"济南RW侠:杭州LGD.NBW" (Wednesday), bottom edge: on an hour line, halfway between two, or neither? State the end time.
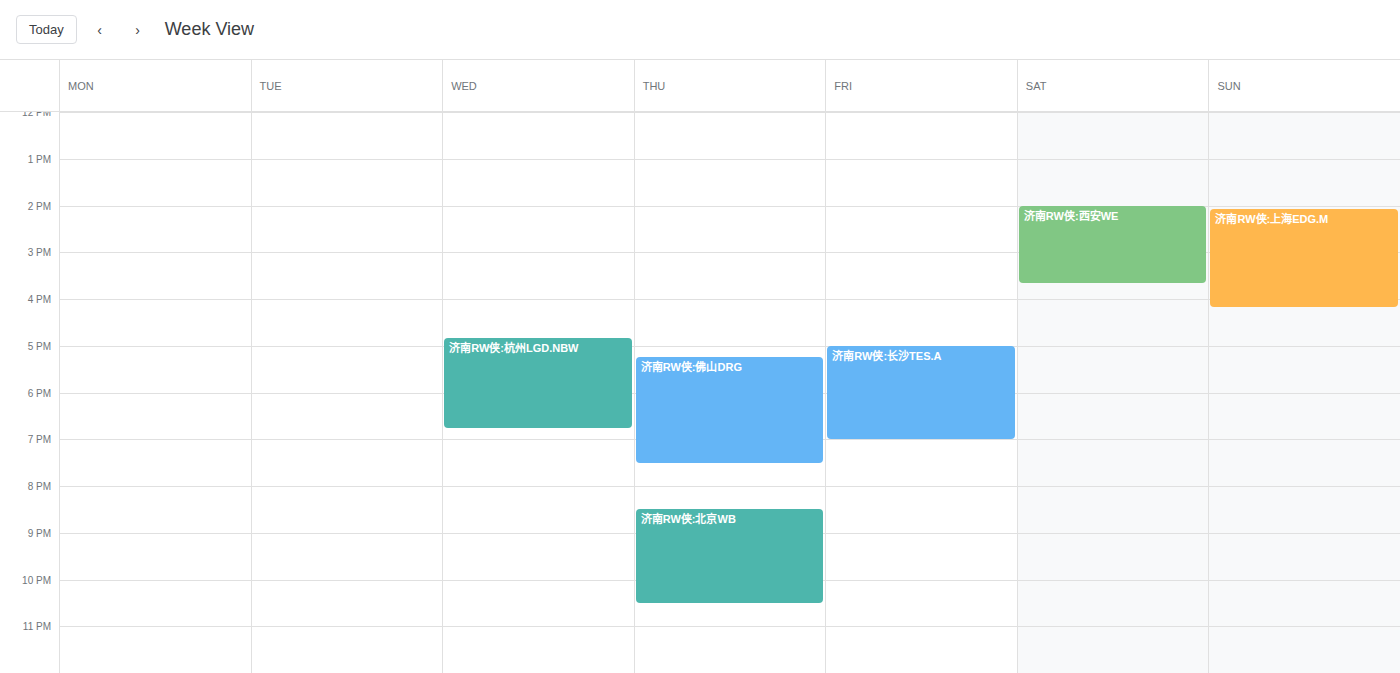
18:45 -- neither: three quarters of the way from the 18:00 line to the 19:00 line.